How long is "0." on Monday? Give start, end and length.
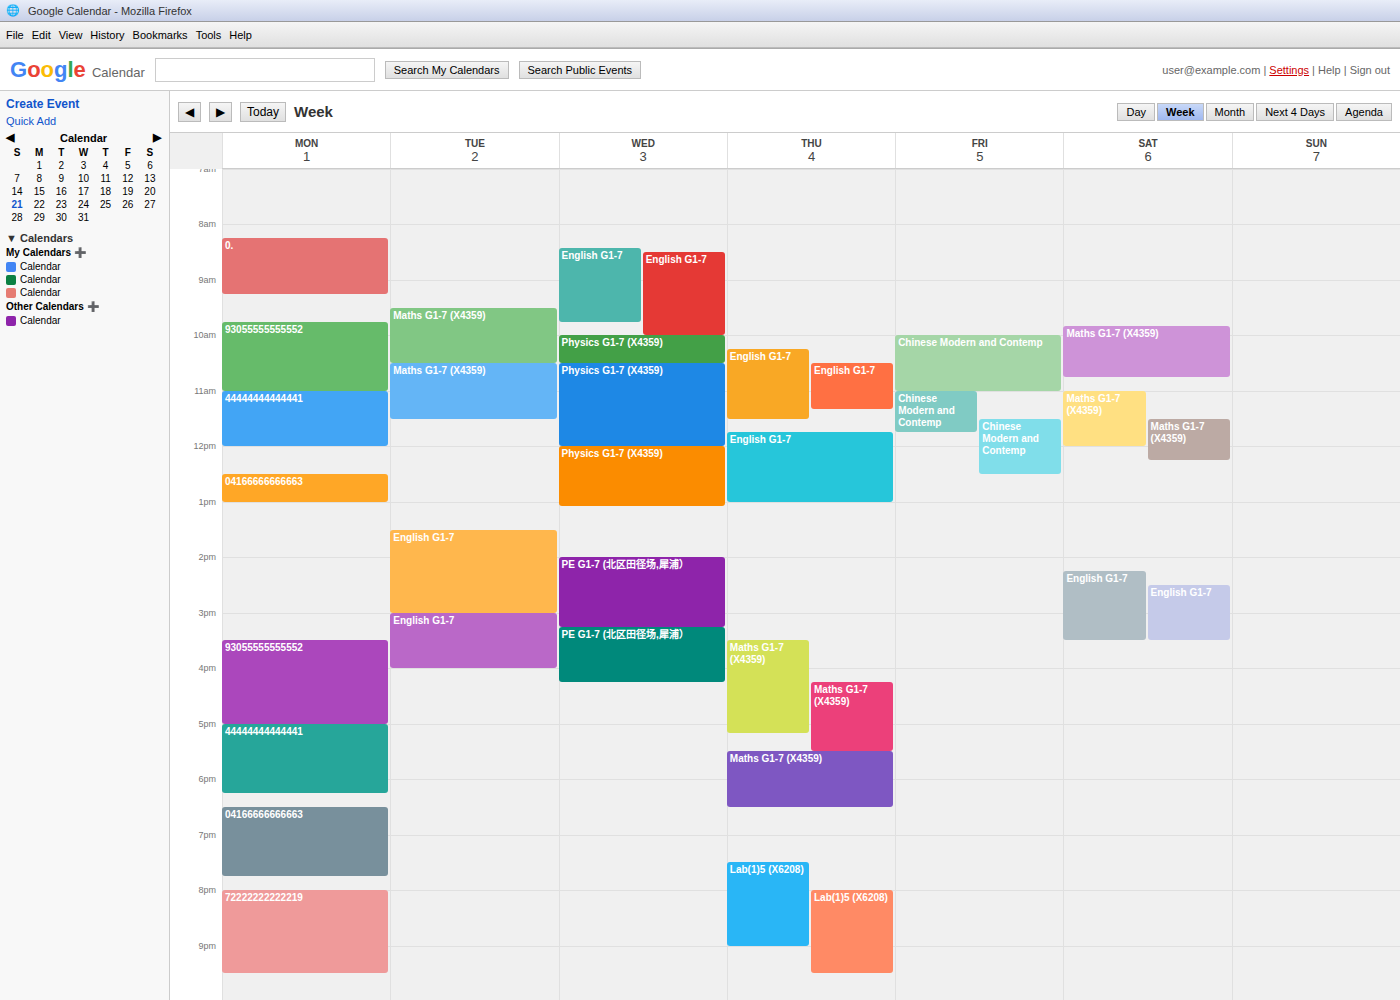
8:15 AM to 9:15 AM, 1 hour